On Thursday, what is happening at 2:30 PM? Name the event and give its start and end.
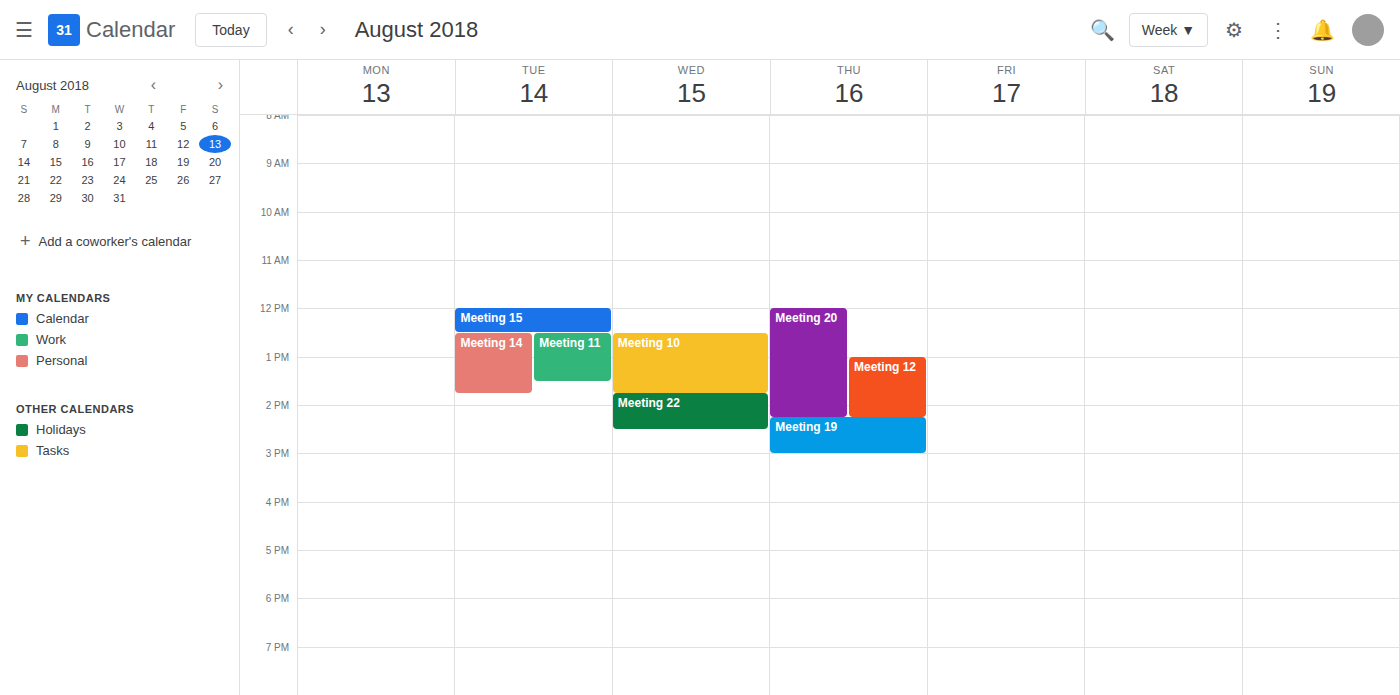
"Meeting 19", 2:15 PM to 3:00 PM